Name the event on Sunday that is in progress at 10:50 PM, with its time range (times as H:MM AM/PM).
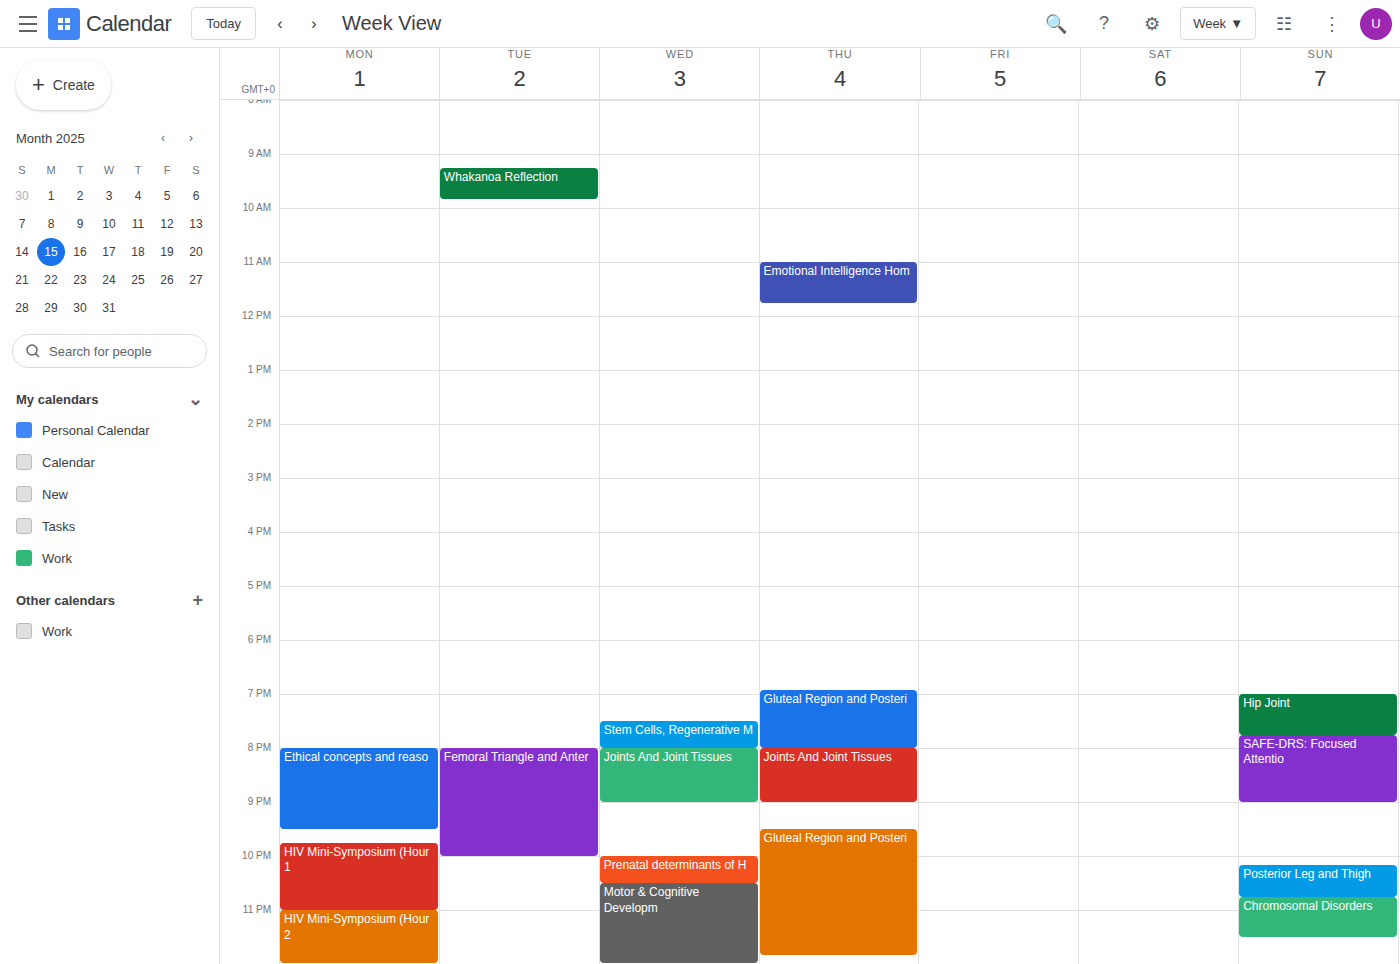
"Chromosomal Disorders", 10:45 PM to 11:30 PM